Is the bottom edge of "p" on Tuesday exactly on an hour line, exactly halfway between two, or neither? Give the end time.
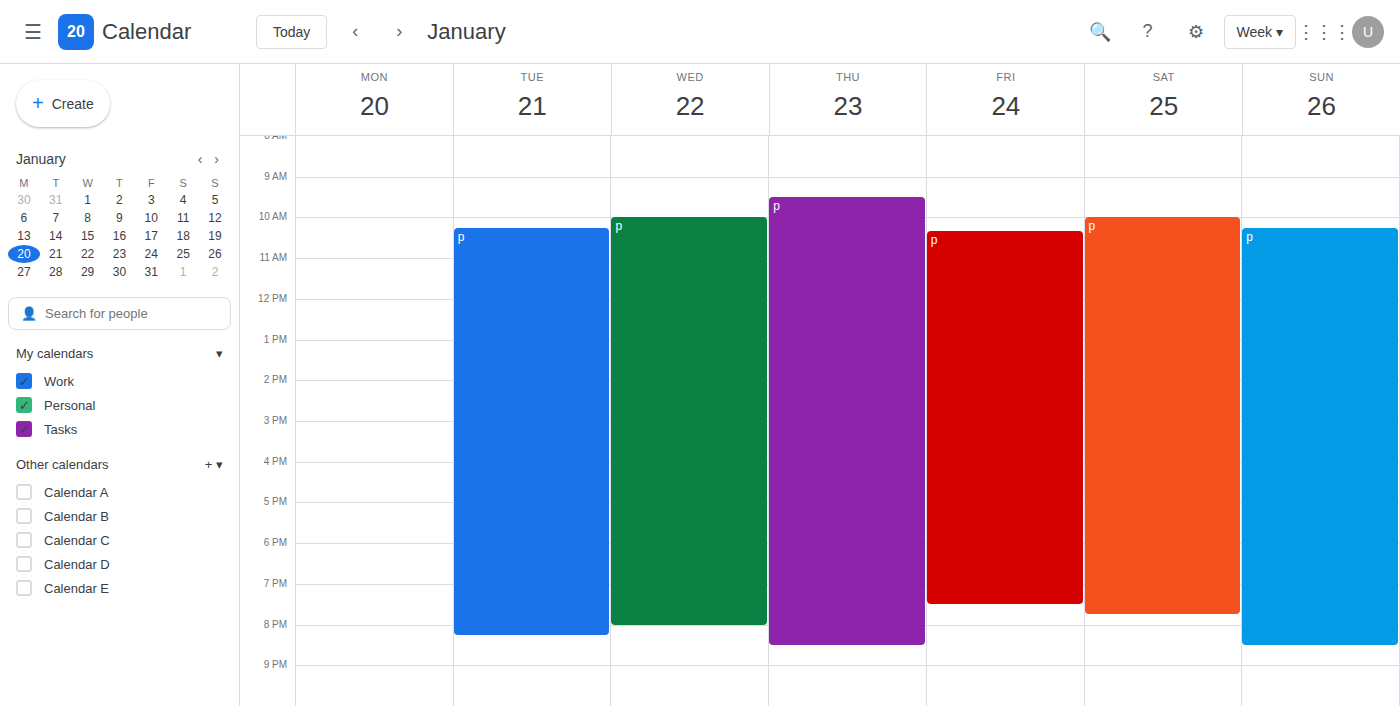
8:15 PM -- neither: a quarter of the way from the 8 PM line to the 9 PM line.